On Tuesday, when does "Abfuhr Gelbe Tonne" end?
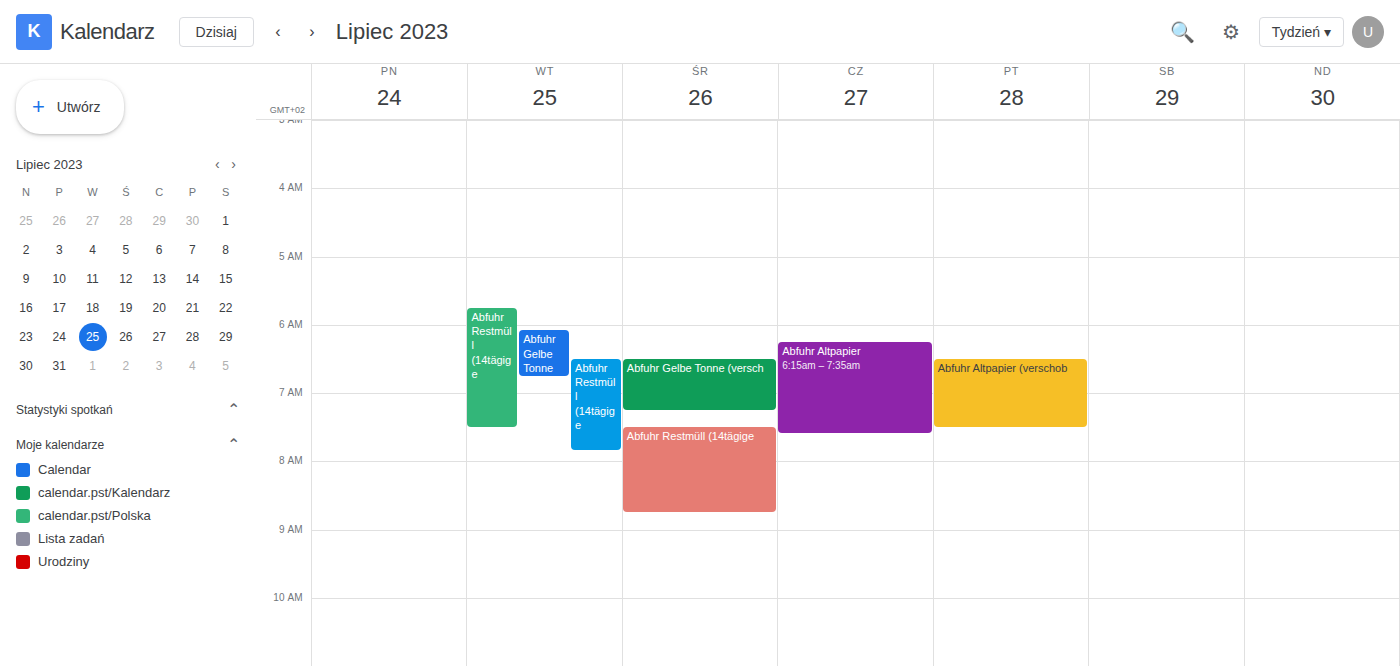
6:45 AM